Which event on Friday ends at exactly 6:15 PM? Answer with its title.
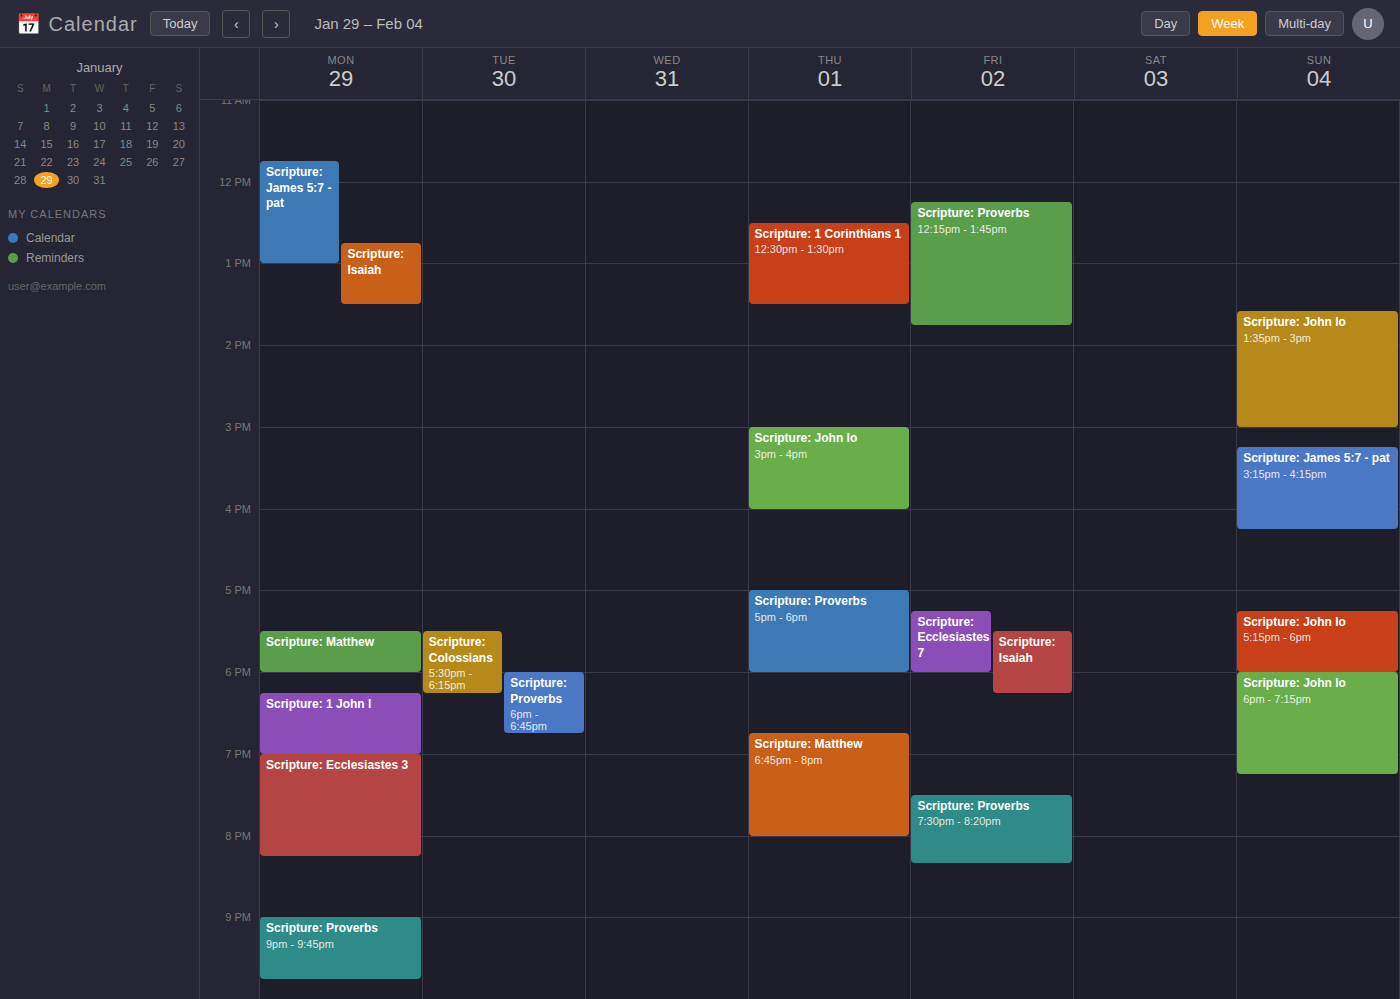
"Scripture: Isaiah"